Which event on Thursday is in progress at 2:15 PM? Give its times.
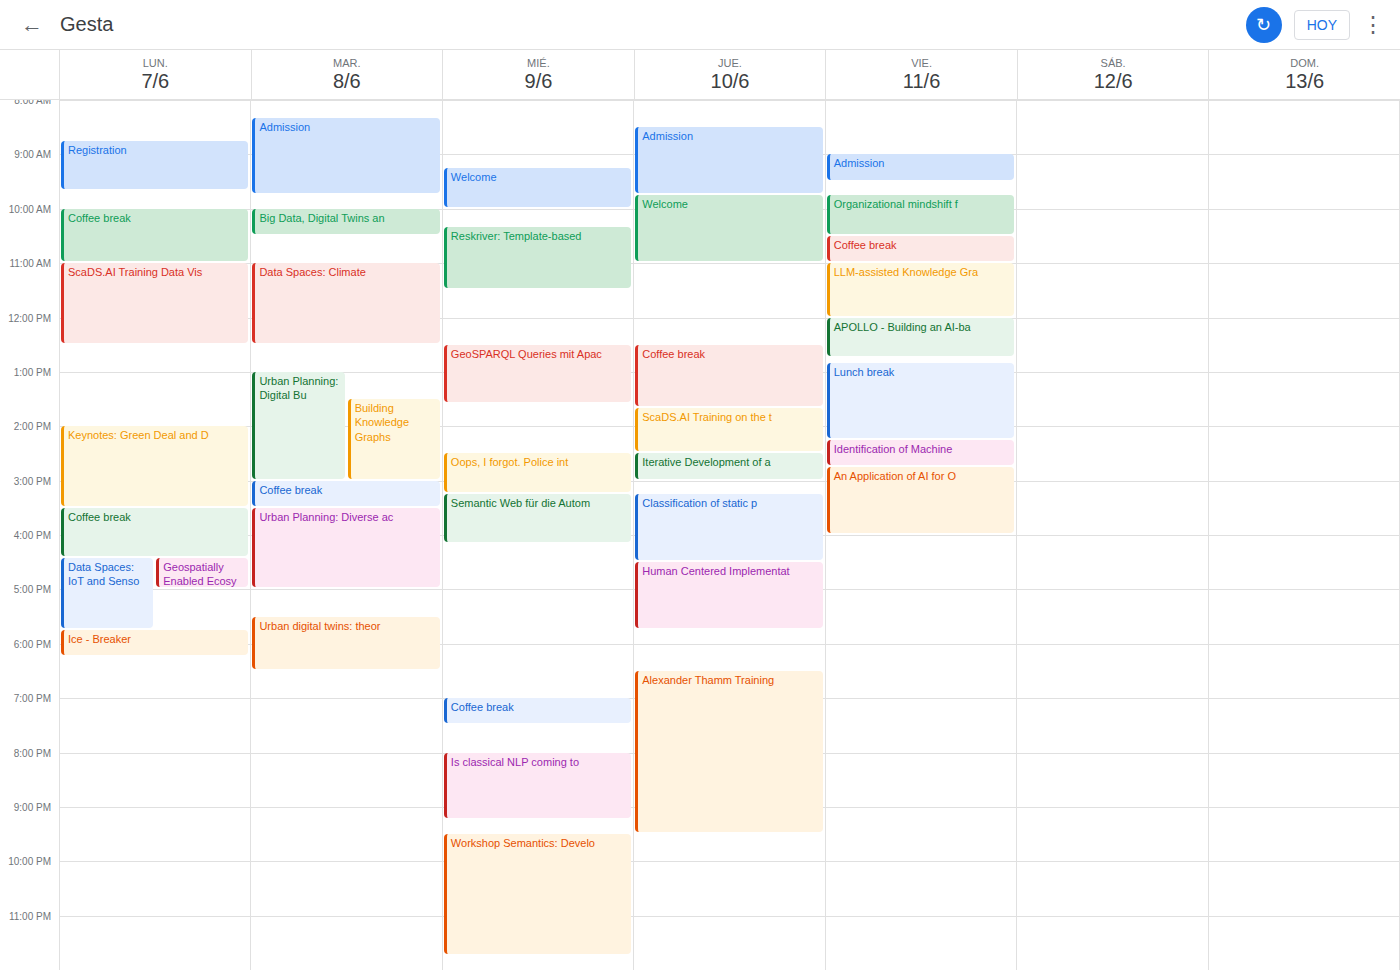
"ScaDS.AI Training on the t", 1:40 PM to 2:30 PM